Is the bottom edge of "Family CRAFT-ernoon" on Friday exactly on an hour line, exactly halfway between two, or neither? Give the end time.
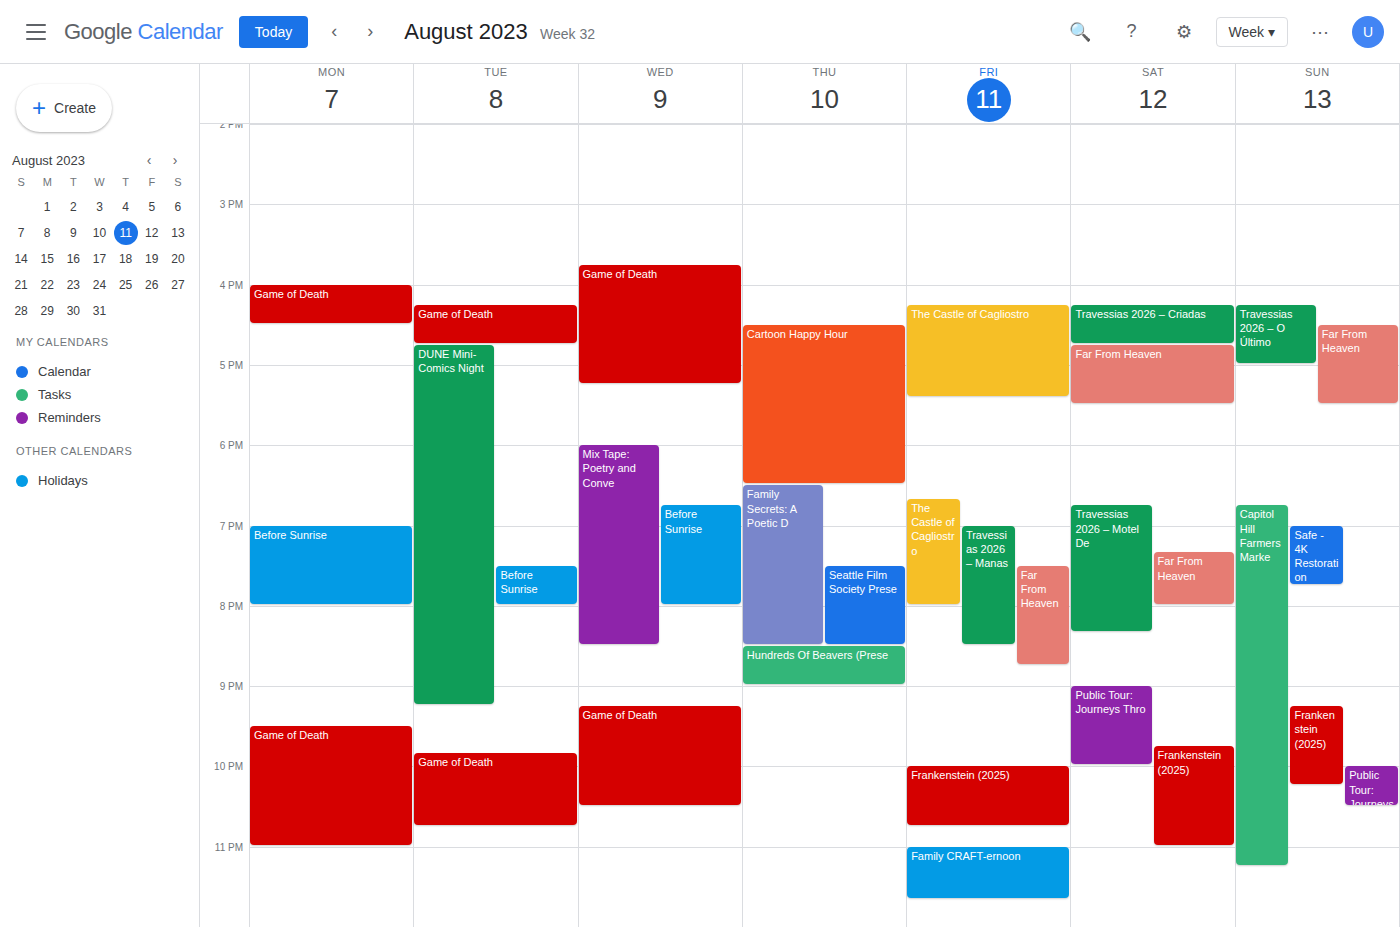
11:40 PM -- neither: 40 minutes below the 11 PM line and 20 minutes above the 12 AM line.